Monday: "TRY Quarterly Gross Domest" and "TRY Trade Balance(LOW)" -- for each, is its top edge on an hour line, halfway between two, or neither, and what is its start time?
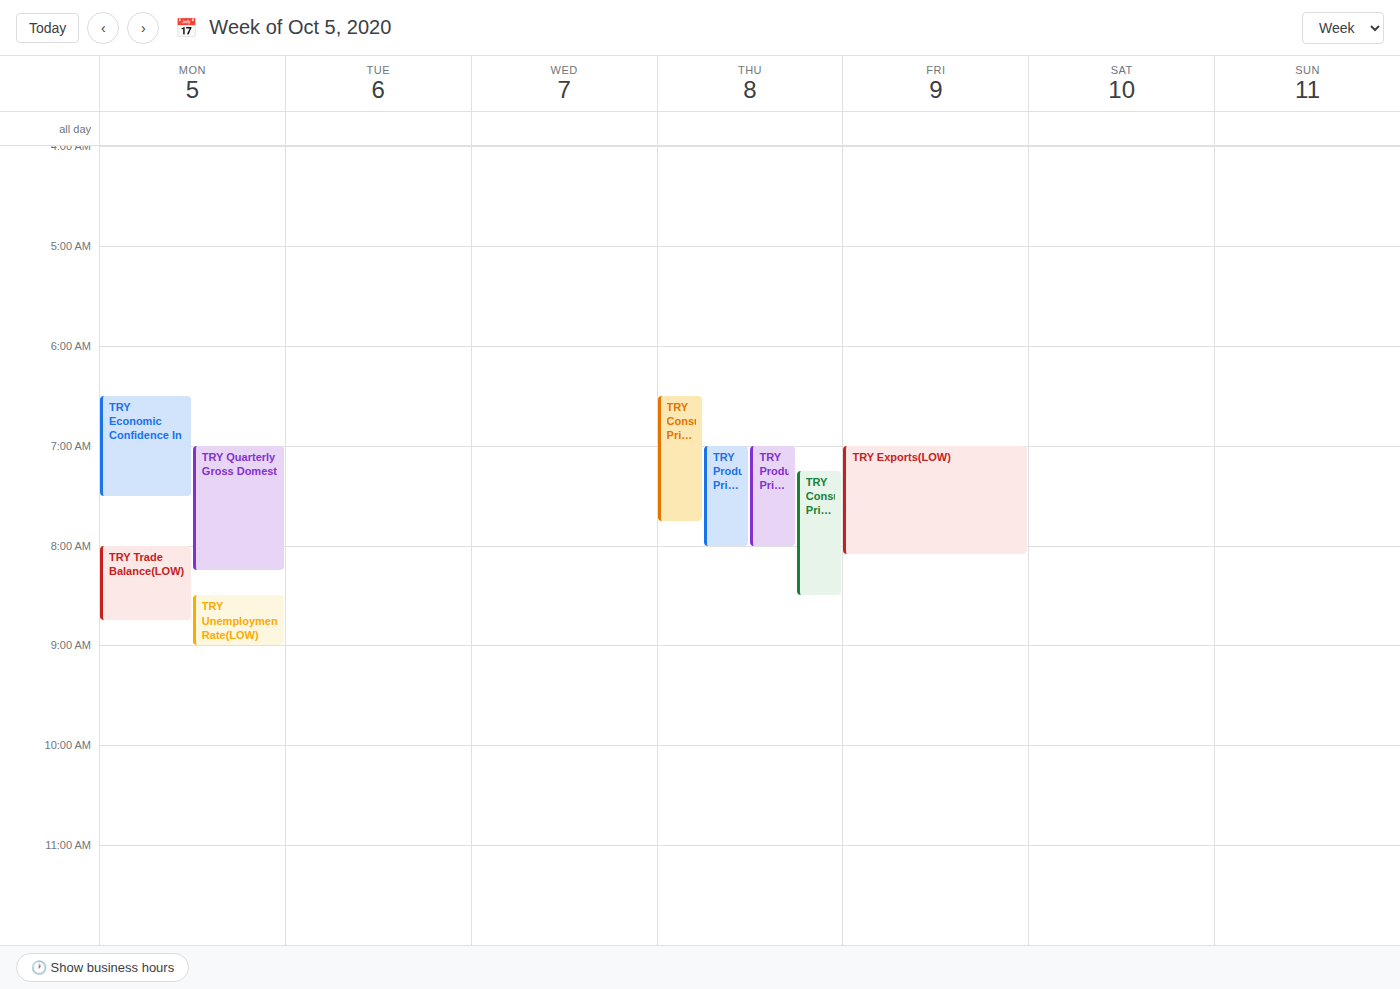
"TRY Quarterly Gross Domest": 7:00 AM, exactly on the 7 AM line. "TRY Trade Balance(LOW)": 8:00 AM, exactly on the 8 AM line.